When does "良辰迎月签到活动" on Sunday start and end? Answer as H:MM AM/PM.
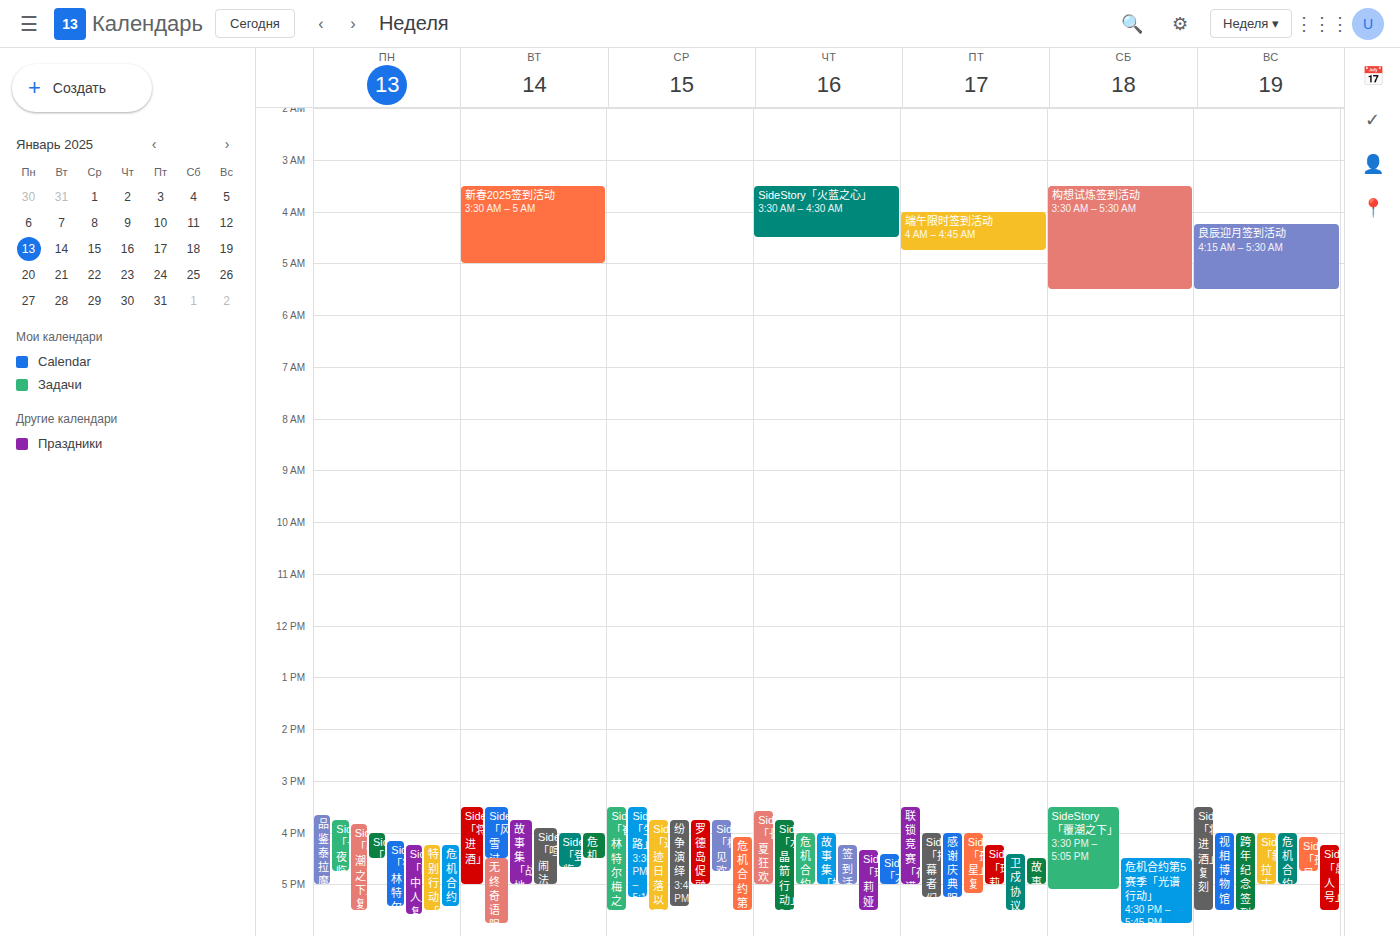
4:15 AM to 5:30 AM